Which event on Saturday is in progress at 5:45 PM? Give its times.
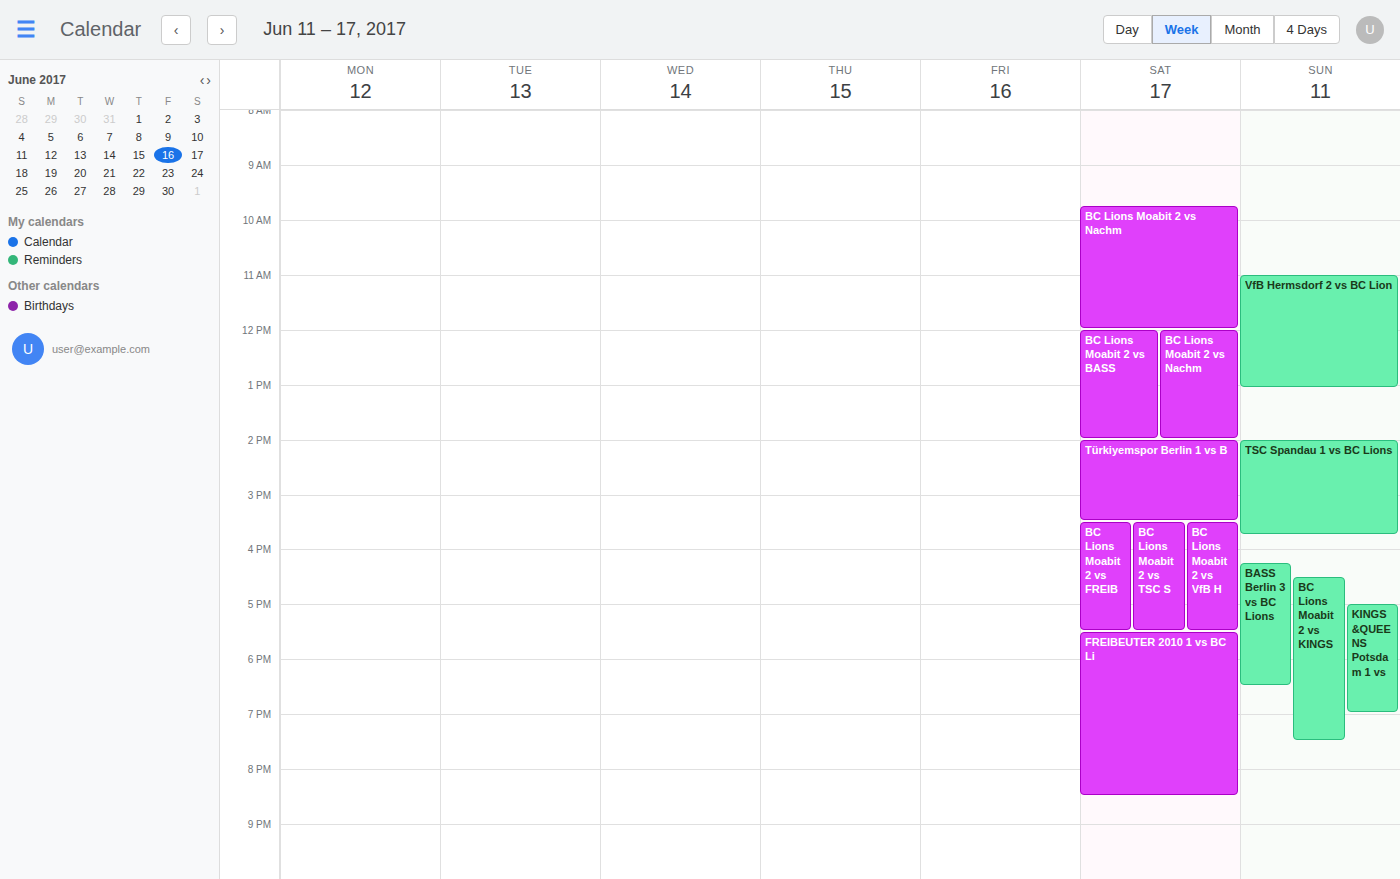
"FREIBEUTER 2010 1 vs BC Li", 5:30 PM to 8:30 PM